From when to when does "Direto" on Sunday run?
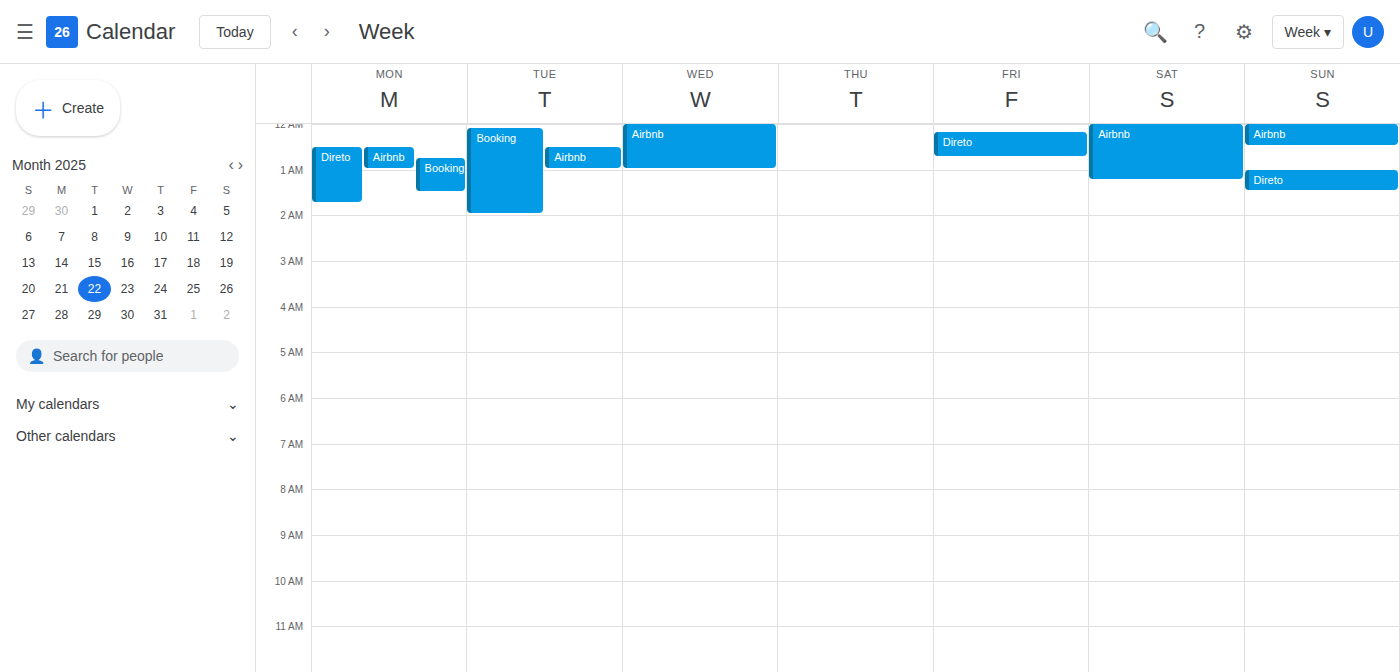
1:00 AM to 1:30 AM